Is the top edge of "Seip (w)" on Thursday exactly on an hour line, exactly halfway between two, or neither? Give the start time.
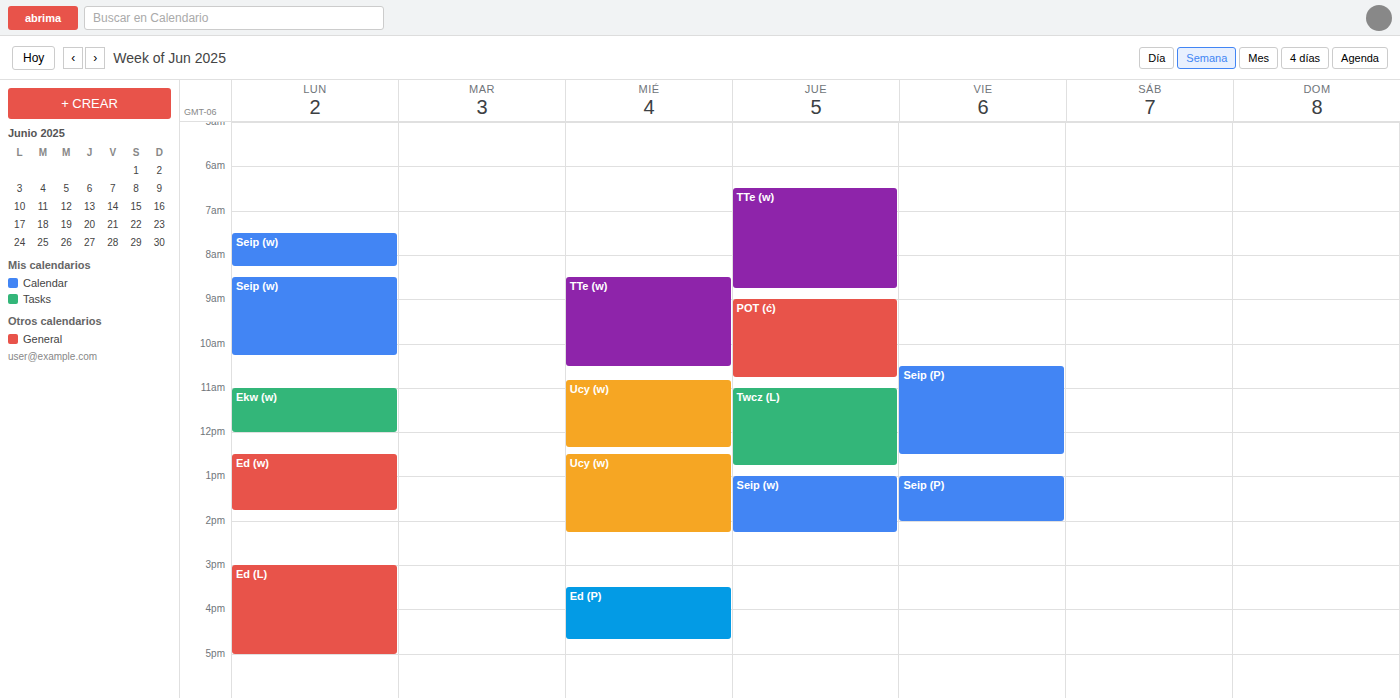
1:00 PM -- exactly on the 1 PM line.